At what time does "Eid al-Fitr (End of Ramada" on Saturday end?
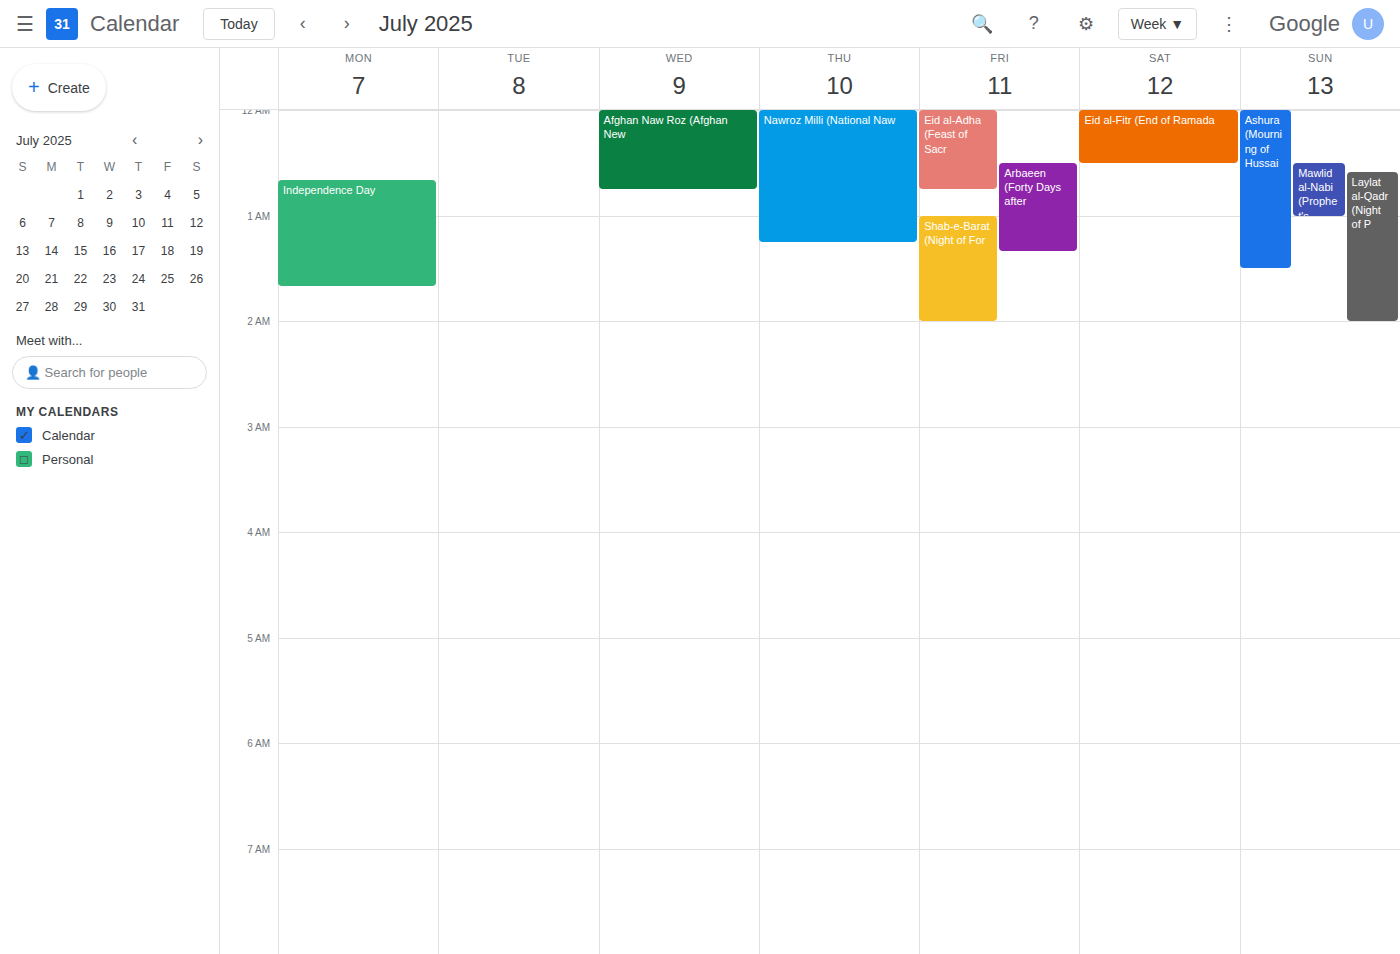
12:30 AM